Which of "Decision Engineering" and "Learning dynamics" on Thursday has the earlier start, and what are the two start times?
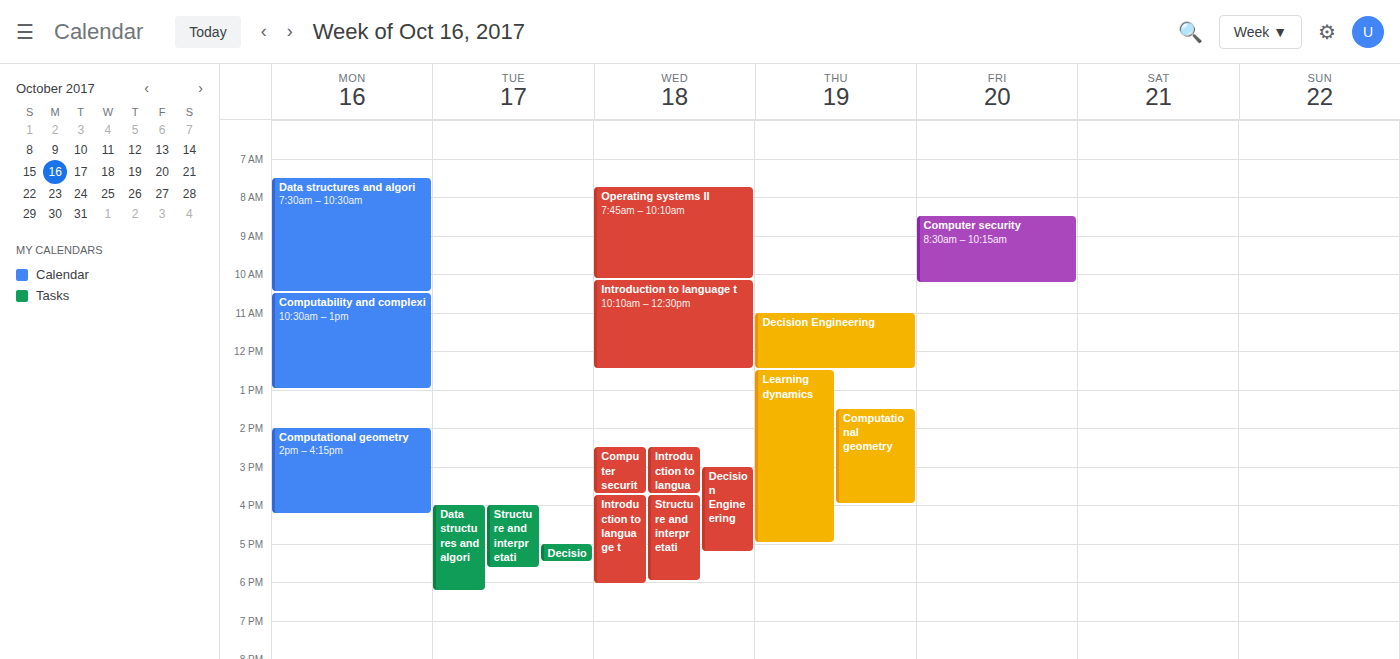
"Decision Engineering" 11:00 AM; "Learning dynamics" 12:30 PM.